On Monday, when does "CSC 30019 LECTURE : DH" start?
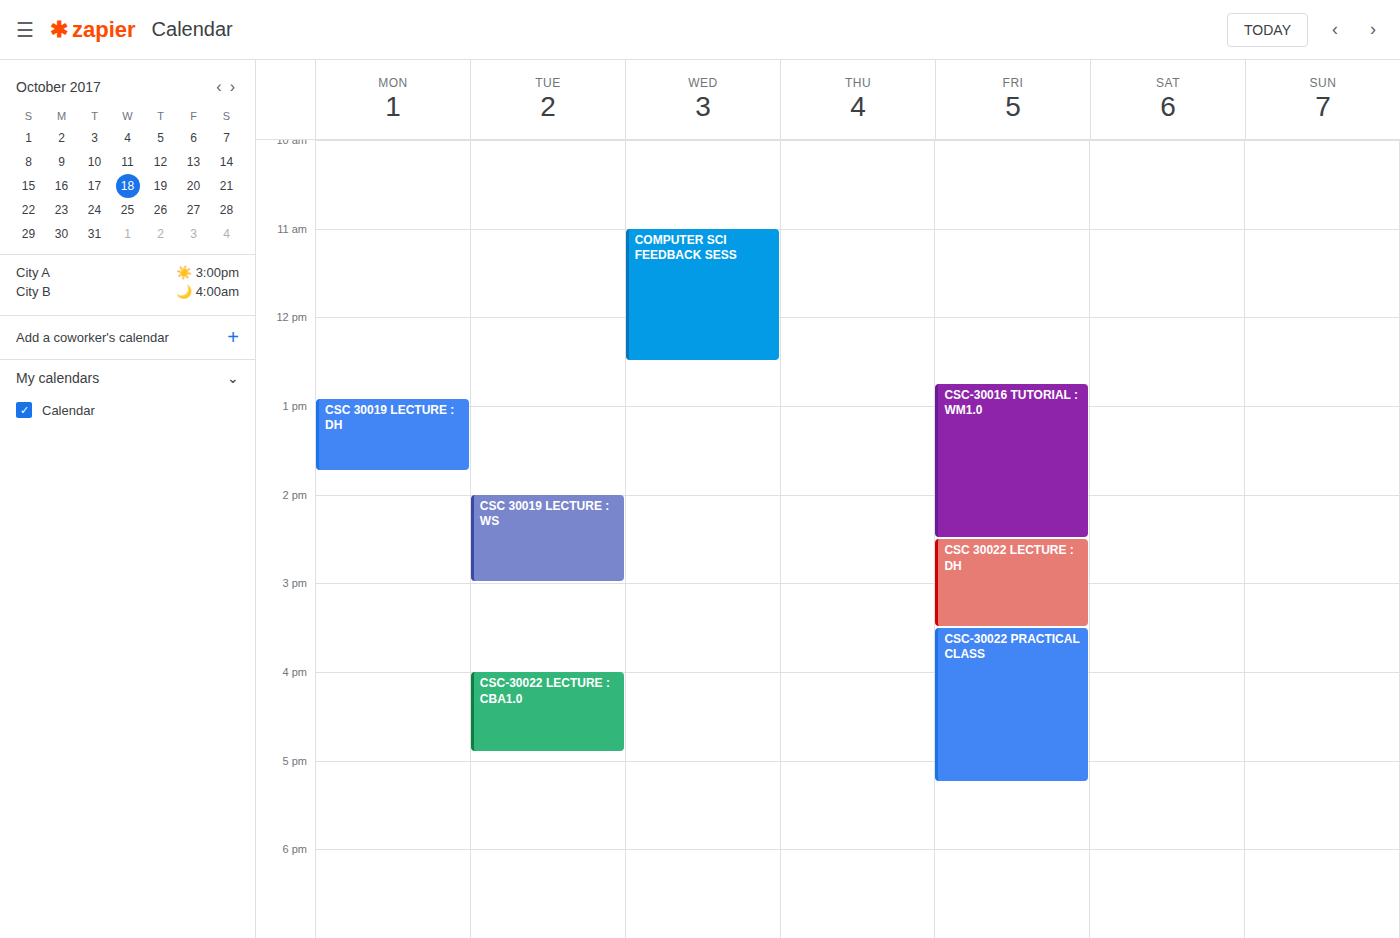
12:55 PM